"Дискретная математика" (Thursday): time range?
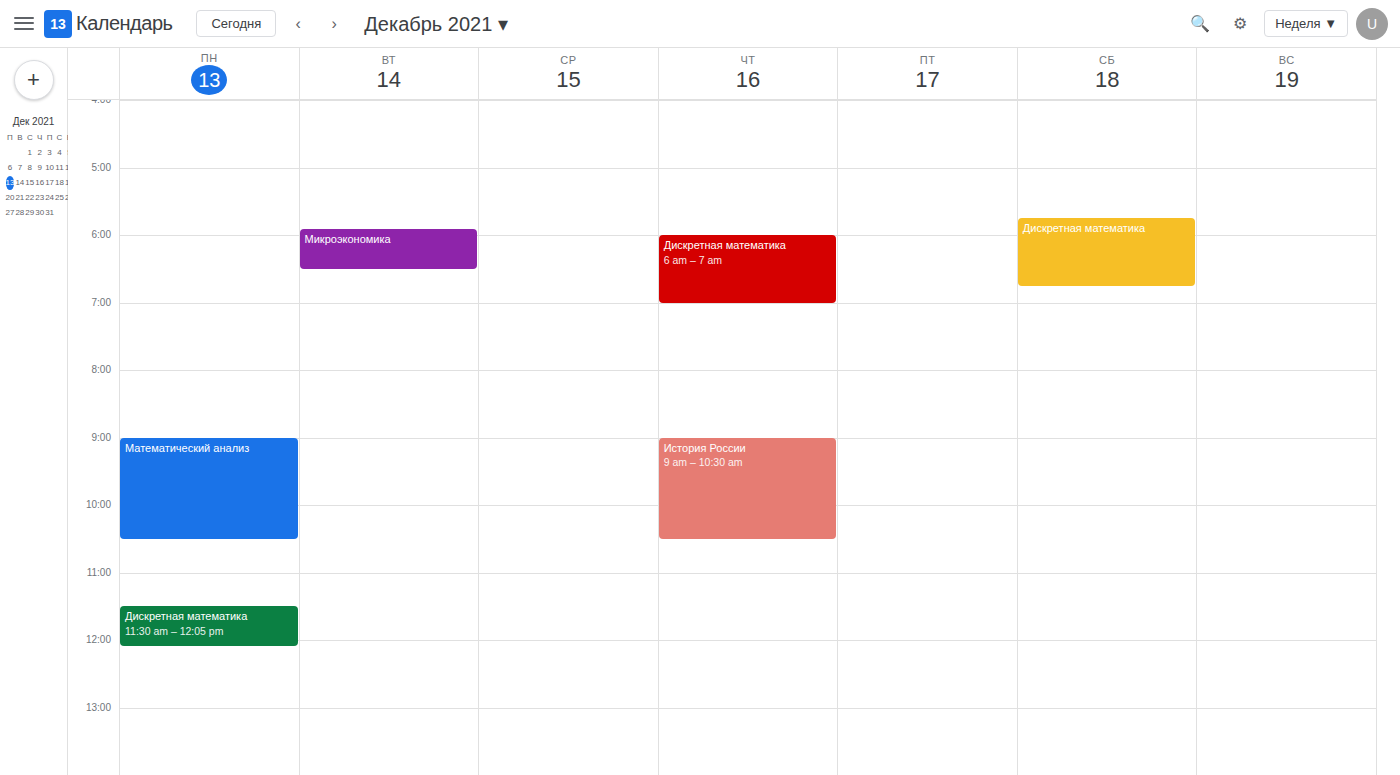
6:00 AM to 7:00 AM